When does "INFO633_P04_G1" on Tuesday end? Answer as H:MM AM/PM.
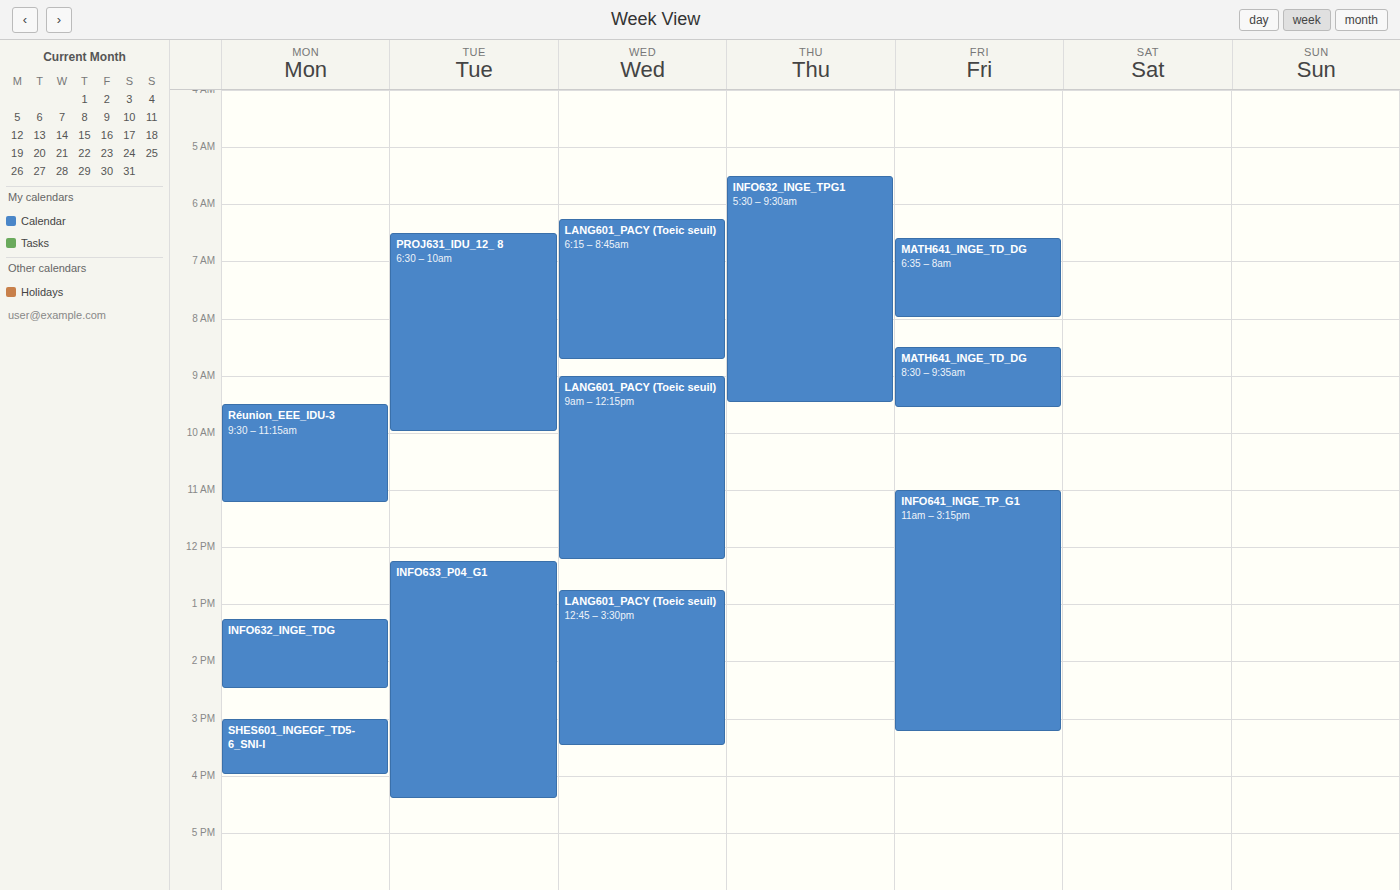
4:25 PM